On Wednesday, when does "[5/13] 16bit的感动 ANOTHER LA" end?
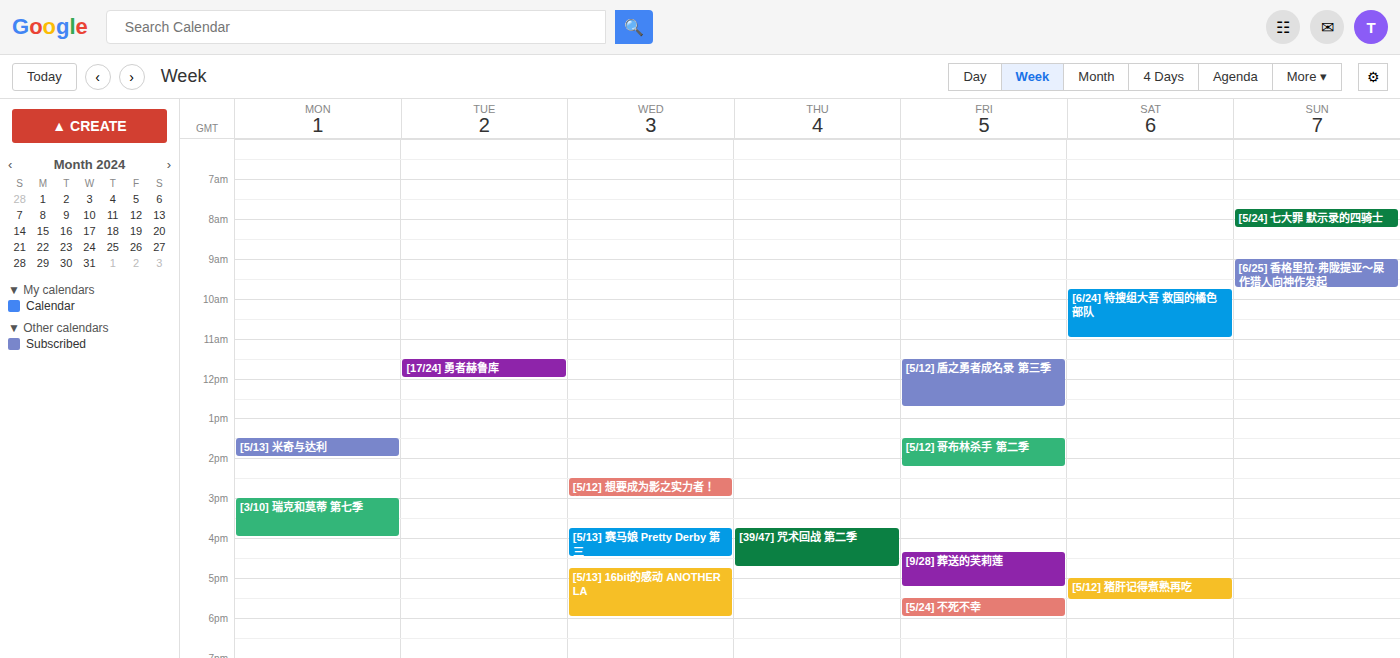
6:00 PM